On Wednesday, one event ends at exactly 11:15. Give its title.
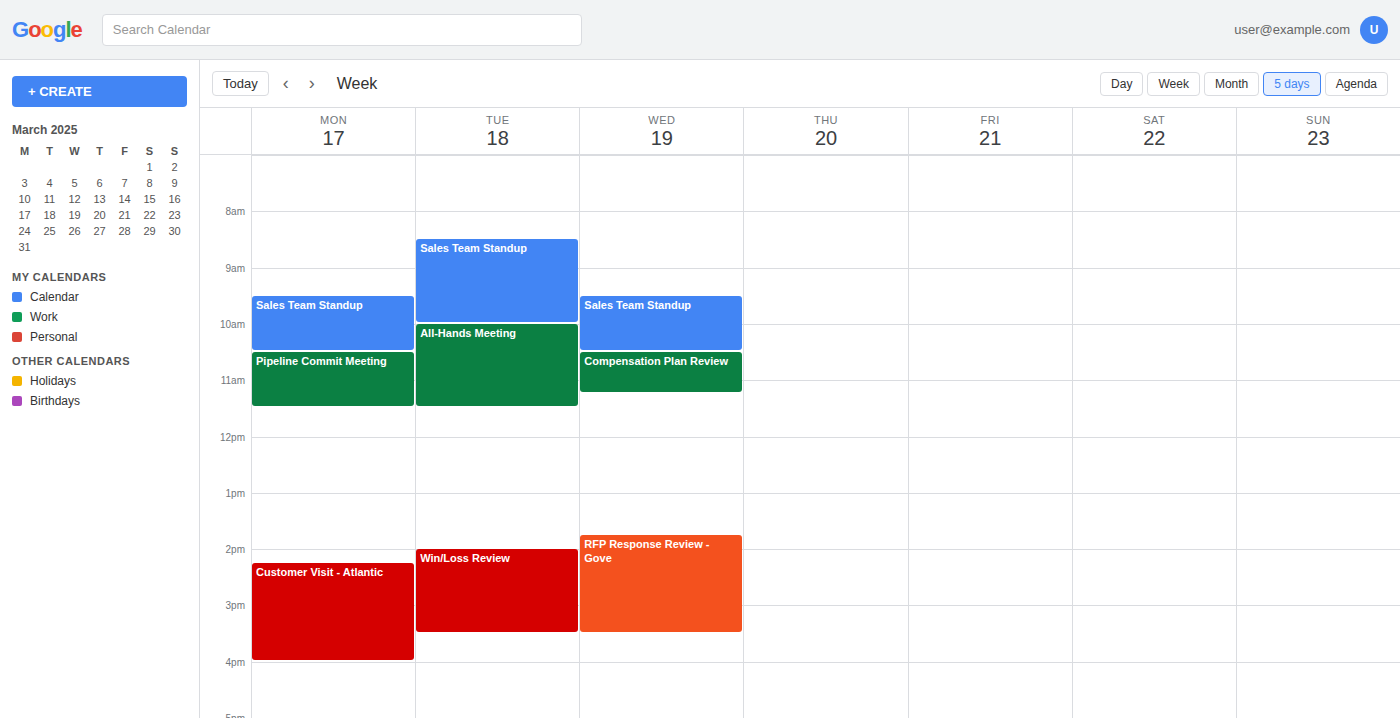
"Compensation Plan Review"